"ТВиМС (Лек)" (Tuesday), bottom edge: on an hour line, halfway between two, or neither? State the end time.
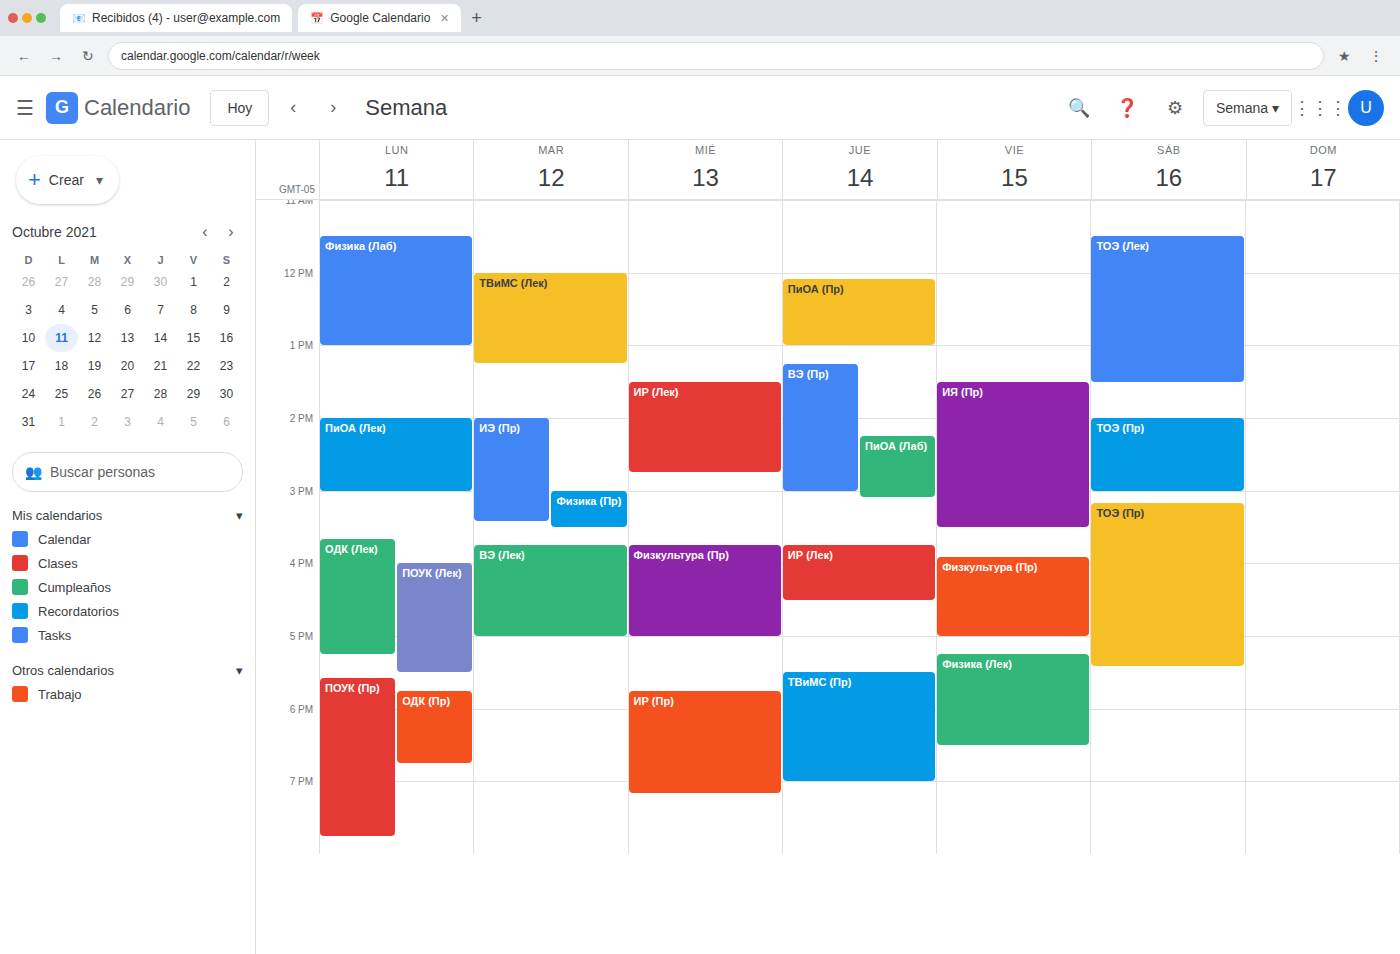
1:15 PM -- neither: a quarter of the way from the 1 PM line to the 2 PM line.